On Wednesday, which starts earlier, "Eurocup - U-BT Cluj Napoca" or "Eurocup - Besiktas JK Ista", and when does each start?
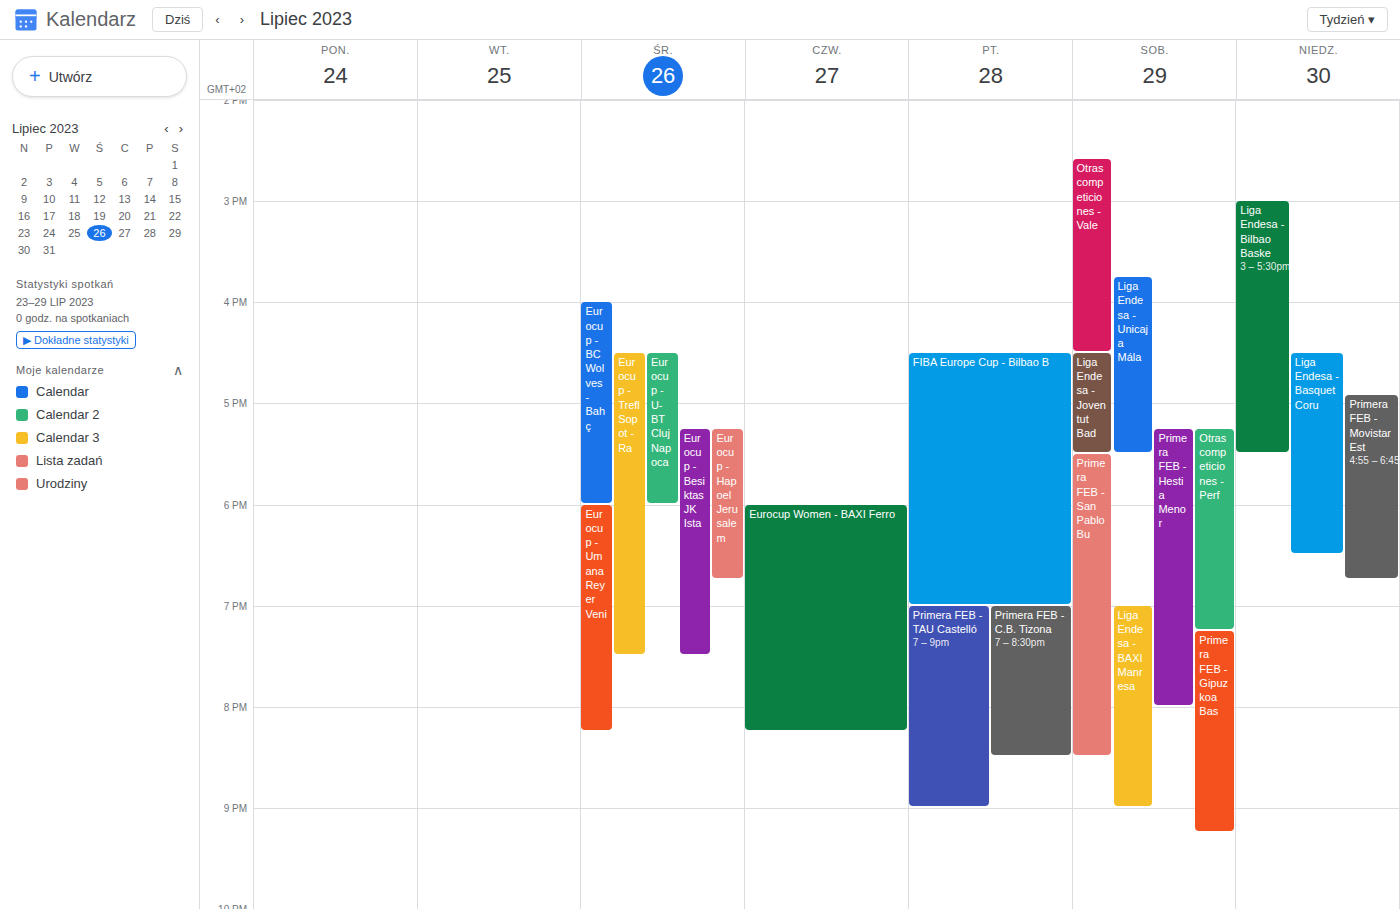
"Eurocup - U-BT Cluj Napoca" 4:30 PM; "Eurocup - Besiktas JK Ista" 5:15 PM.